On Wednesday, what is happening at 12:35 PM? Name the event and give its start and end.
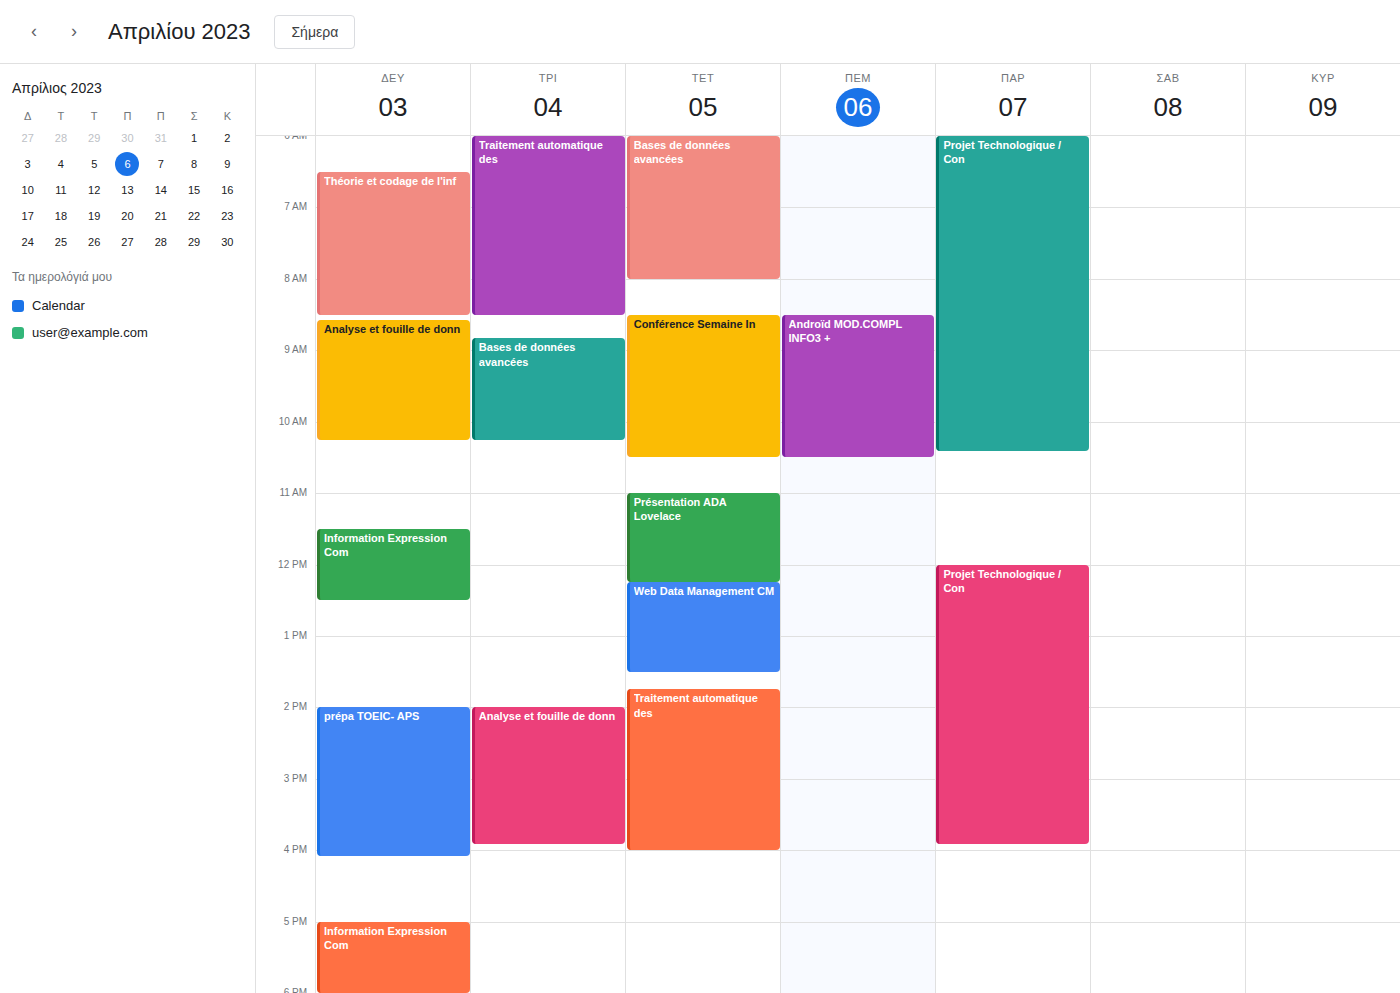
"Web Data Management CM", 12:15 PM to 1:30 PM